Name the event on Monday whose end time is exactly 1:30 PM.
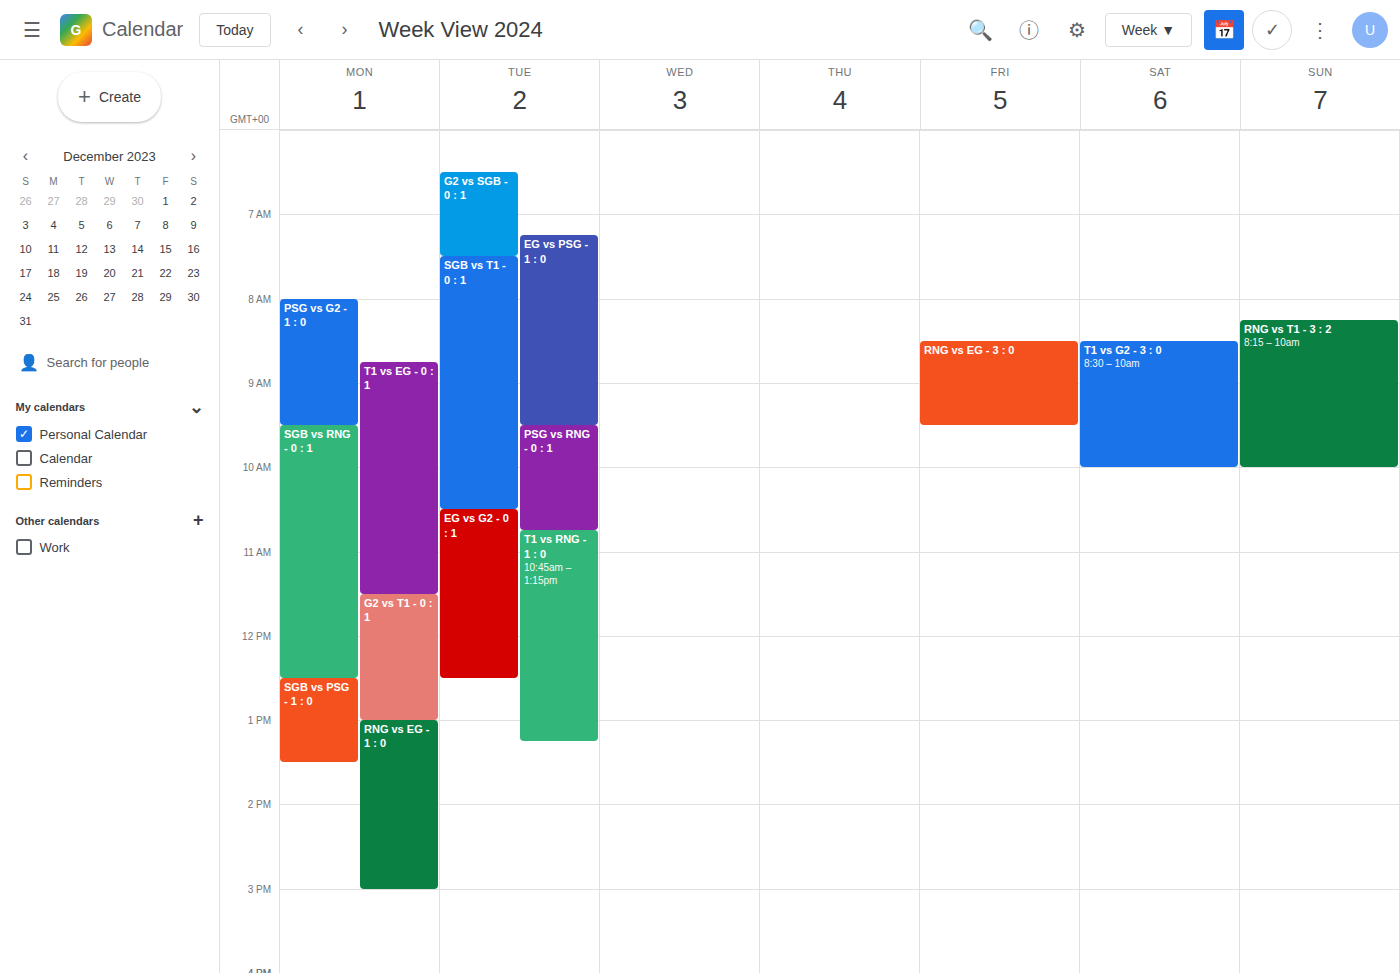
"SGB vs PSG - 1 : 0"